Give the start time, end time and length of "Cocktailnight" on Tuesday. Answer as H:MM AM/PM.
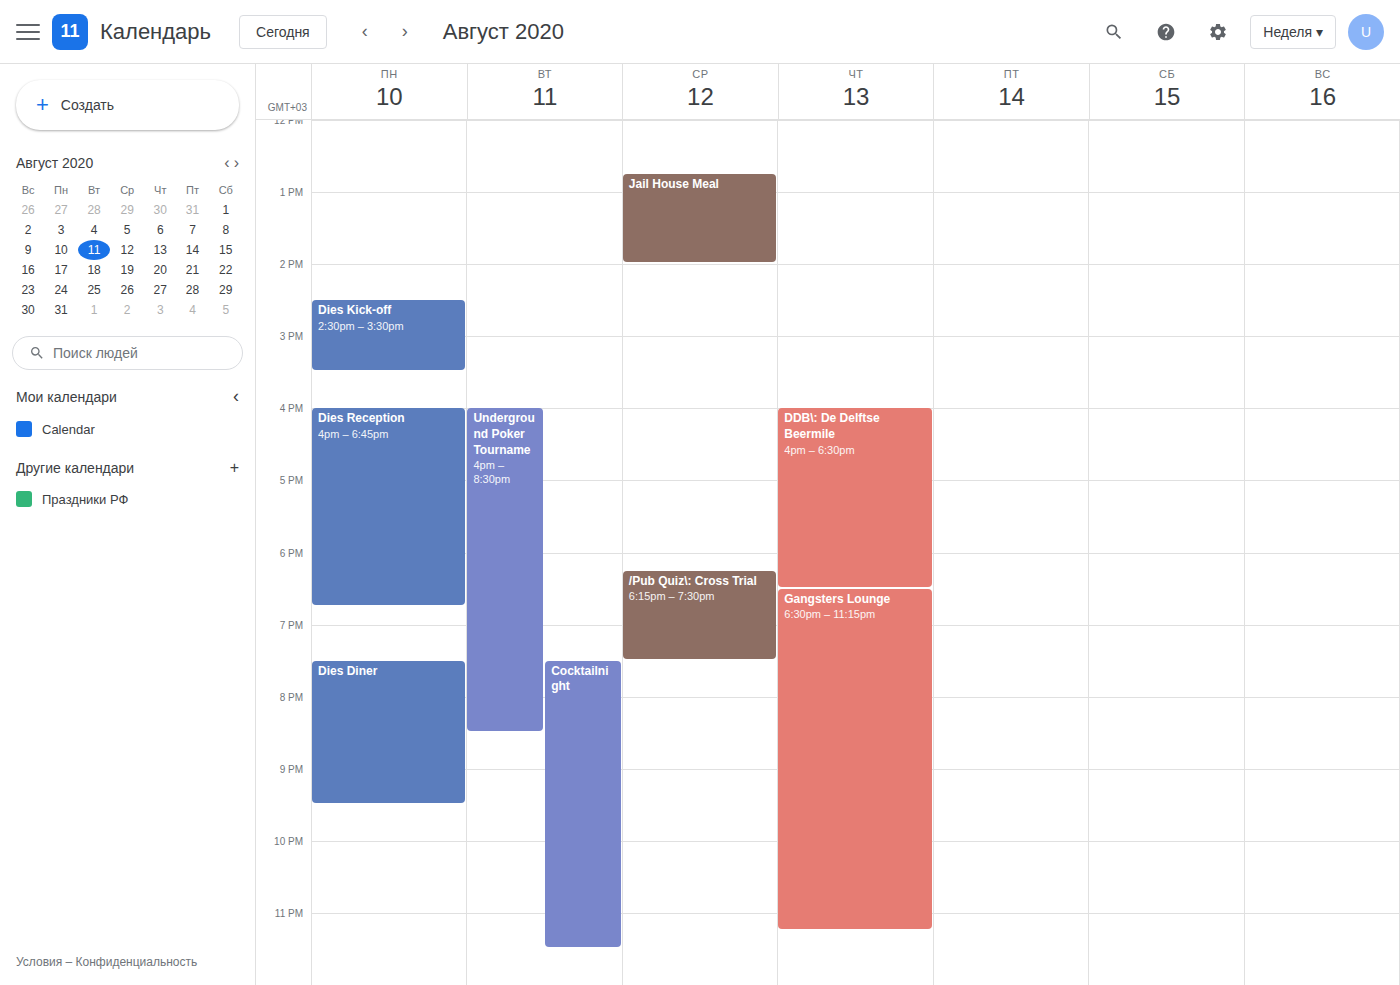
7:30 PM to 11:30 PM, 4 hours